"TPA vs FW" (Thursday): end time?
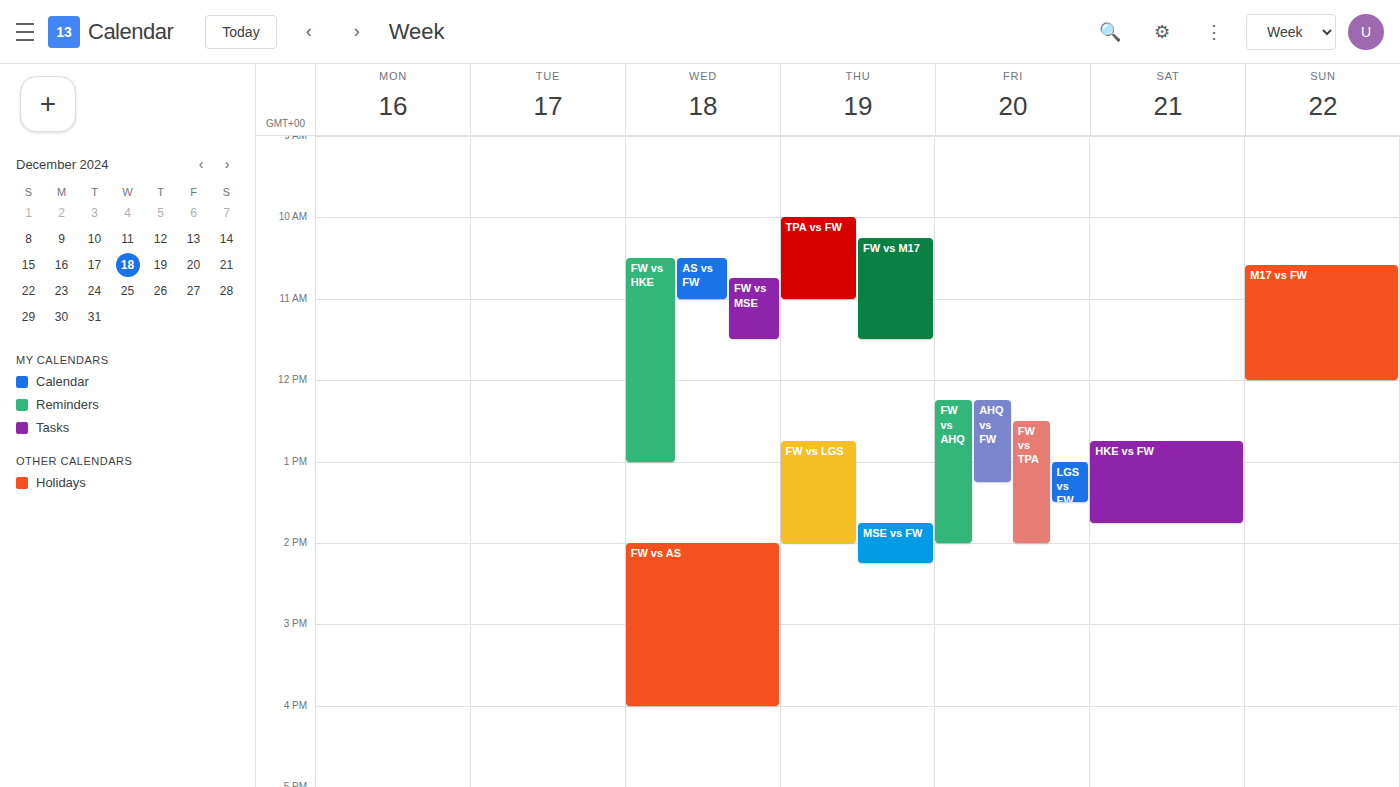
11:00 AM